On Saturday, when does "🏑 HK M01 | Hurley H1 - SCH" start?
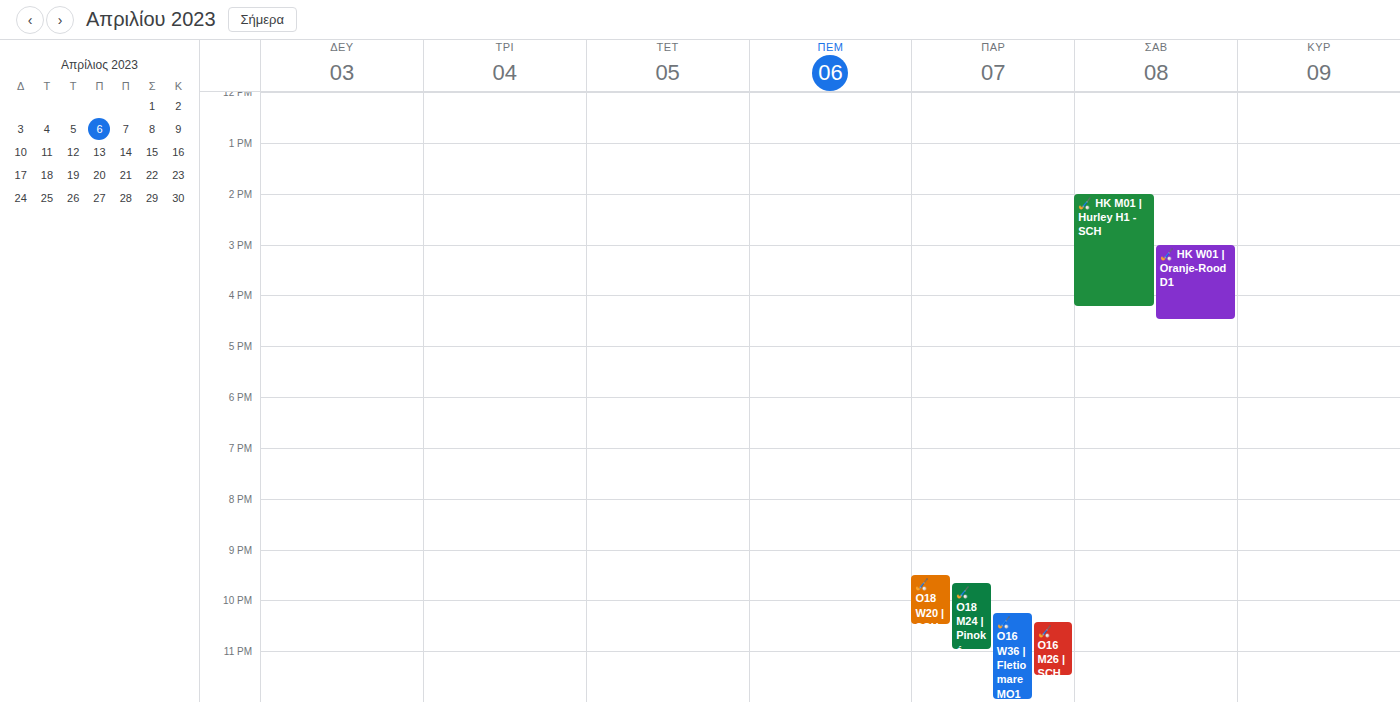
2:00 PM